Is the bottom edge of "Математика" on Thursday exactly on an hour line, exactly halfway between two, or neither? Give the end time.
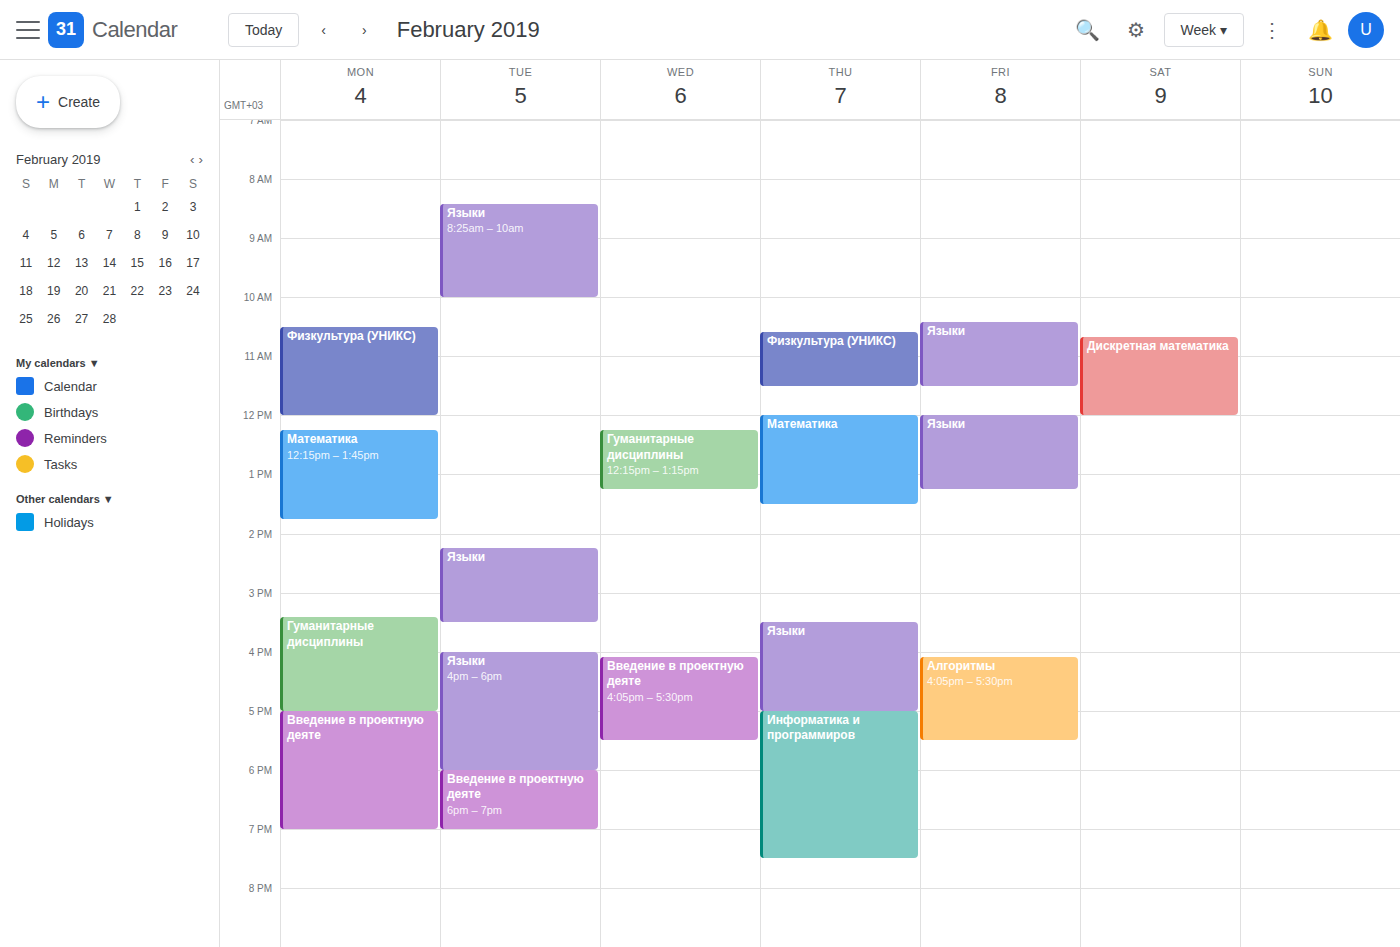
1:30 PM -- halfway between the 1 PM and 2 PM lines.